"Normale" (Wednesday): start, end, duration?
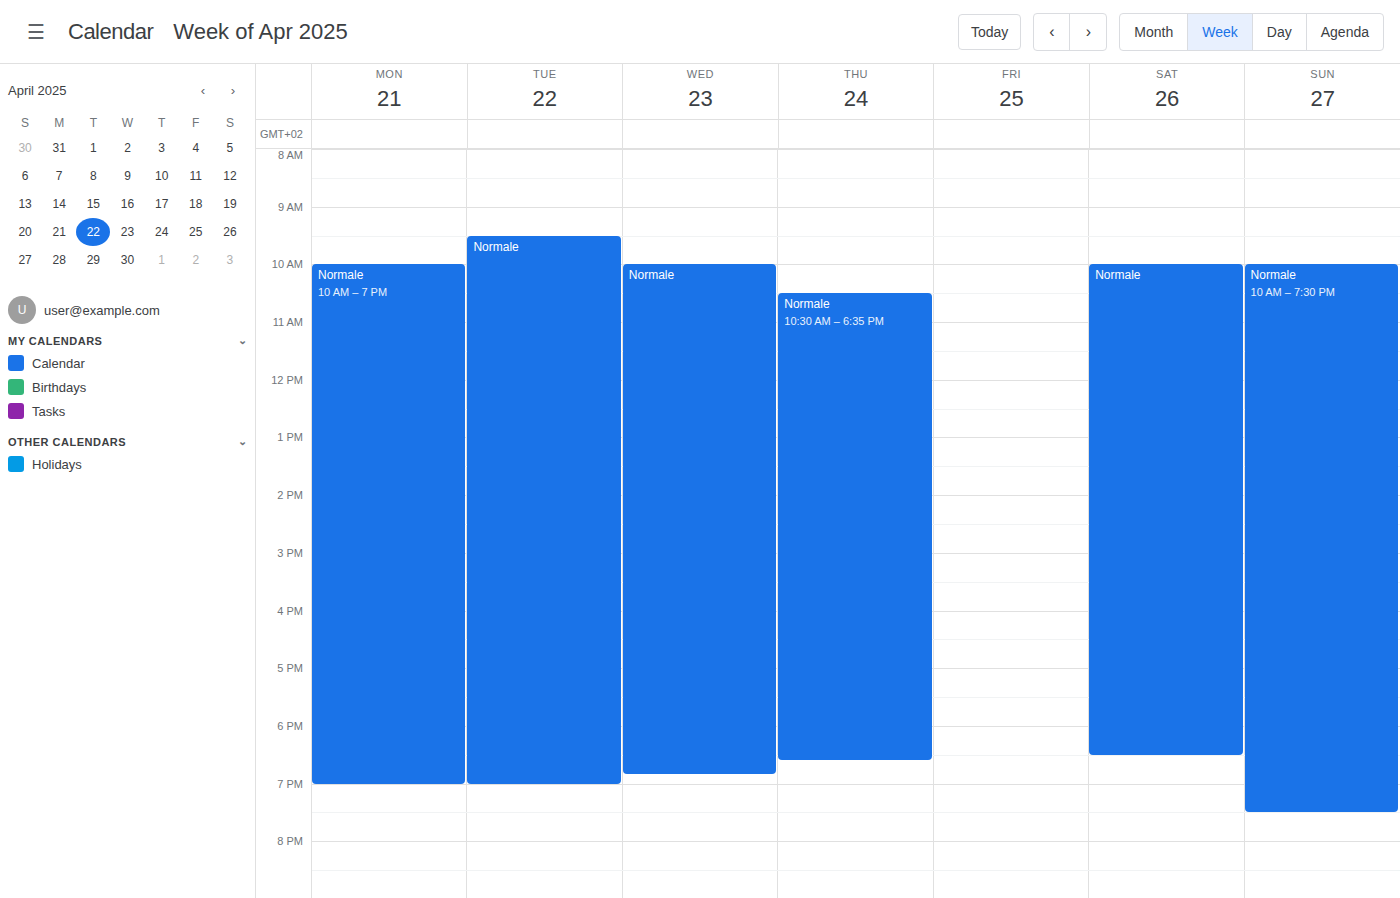
10:00 AM to 6:50 PM, 8 hours 50 minutes